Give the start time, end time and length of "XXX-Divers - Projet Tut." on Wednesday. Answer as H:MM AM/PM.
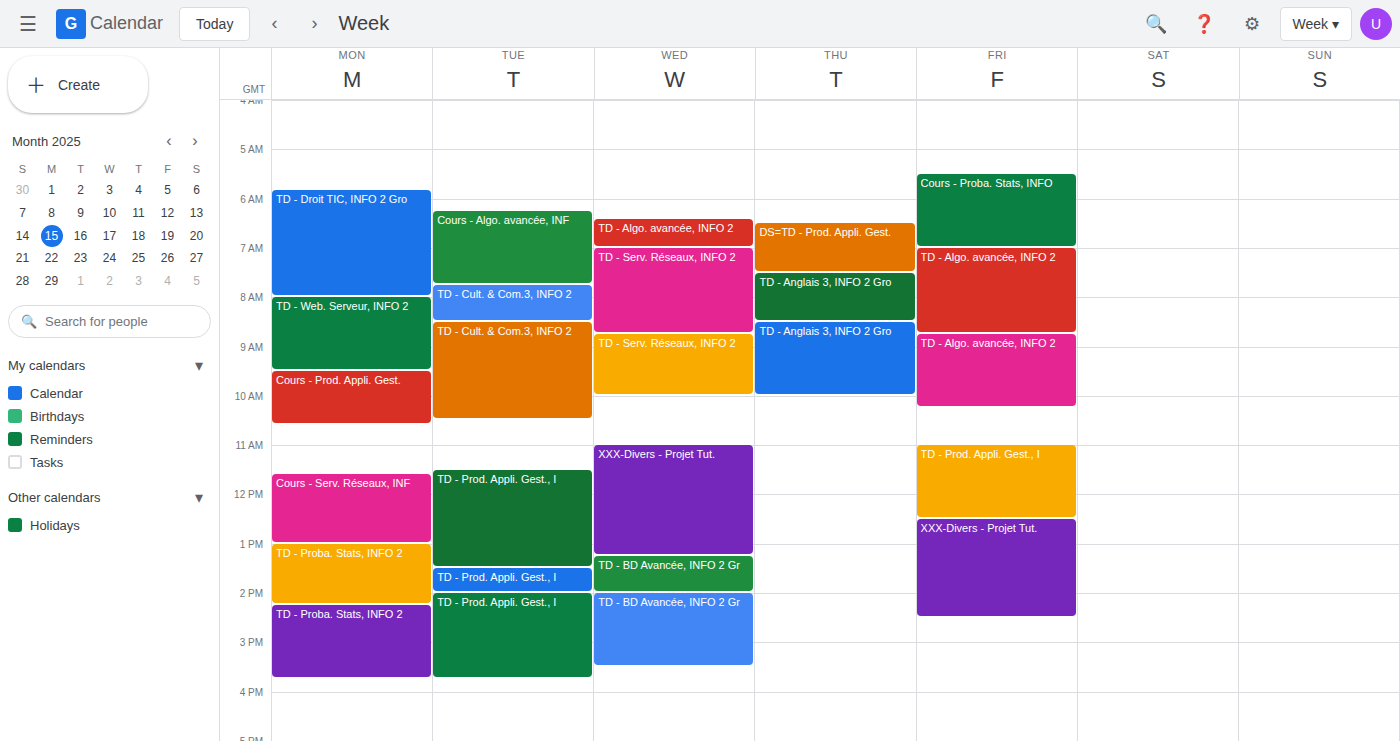
11:00 AM to 1:15 PM, 2 hours 15 minutes